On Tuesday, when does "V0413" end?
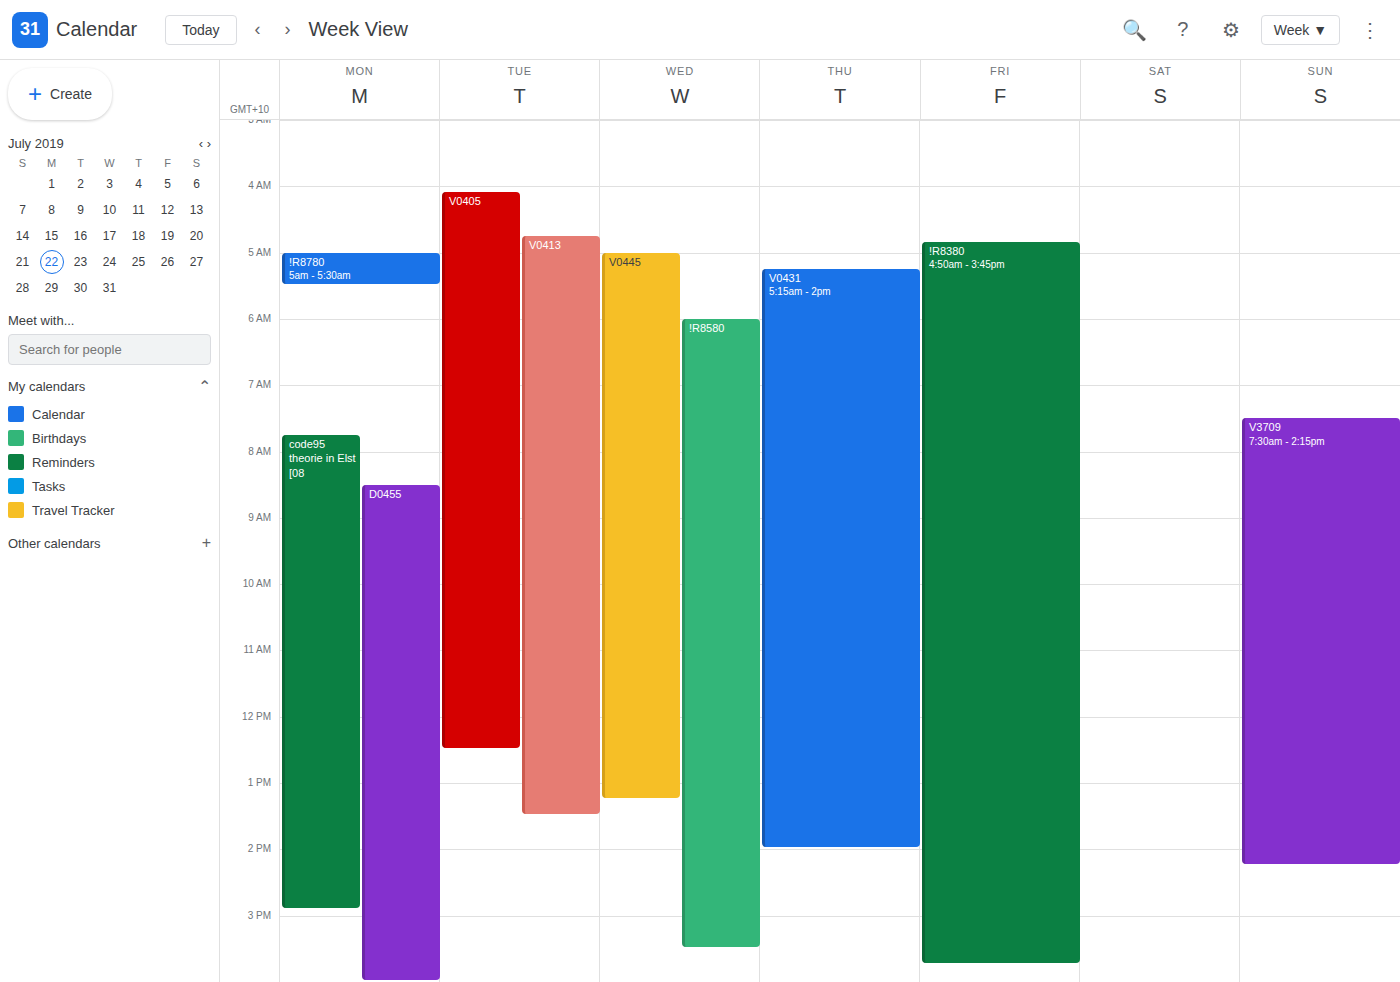
1:30 PM